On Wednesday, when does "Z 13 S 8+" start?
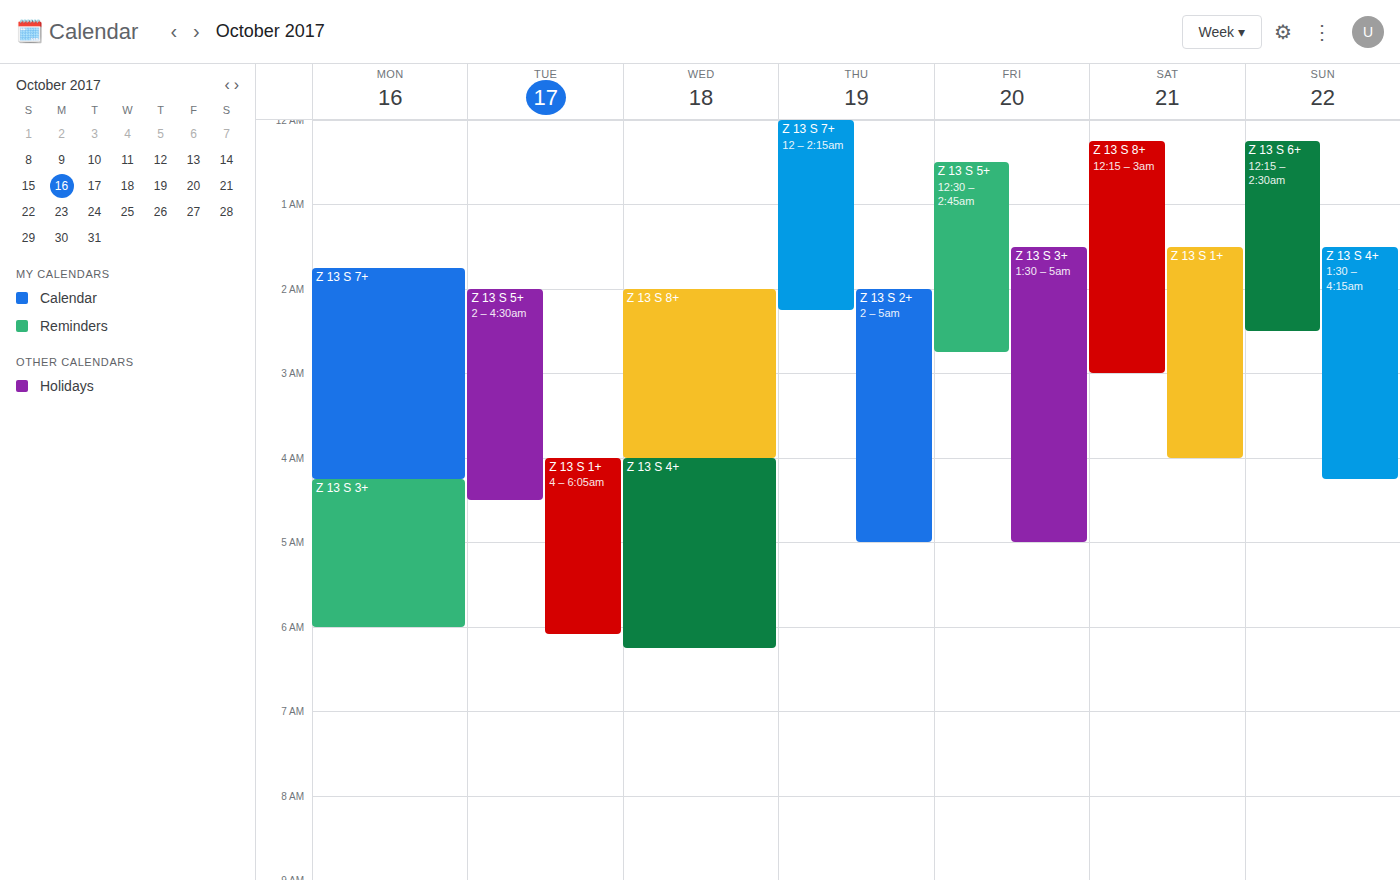
02:00